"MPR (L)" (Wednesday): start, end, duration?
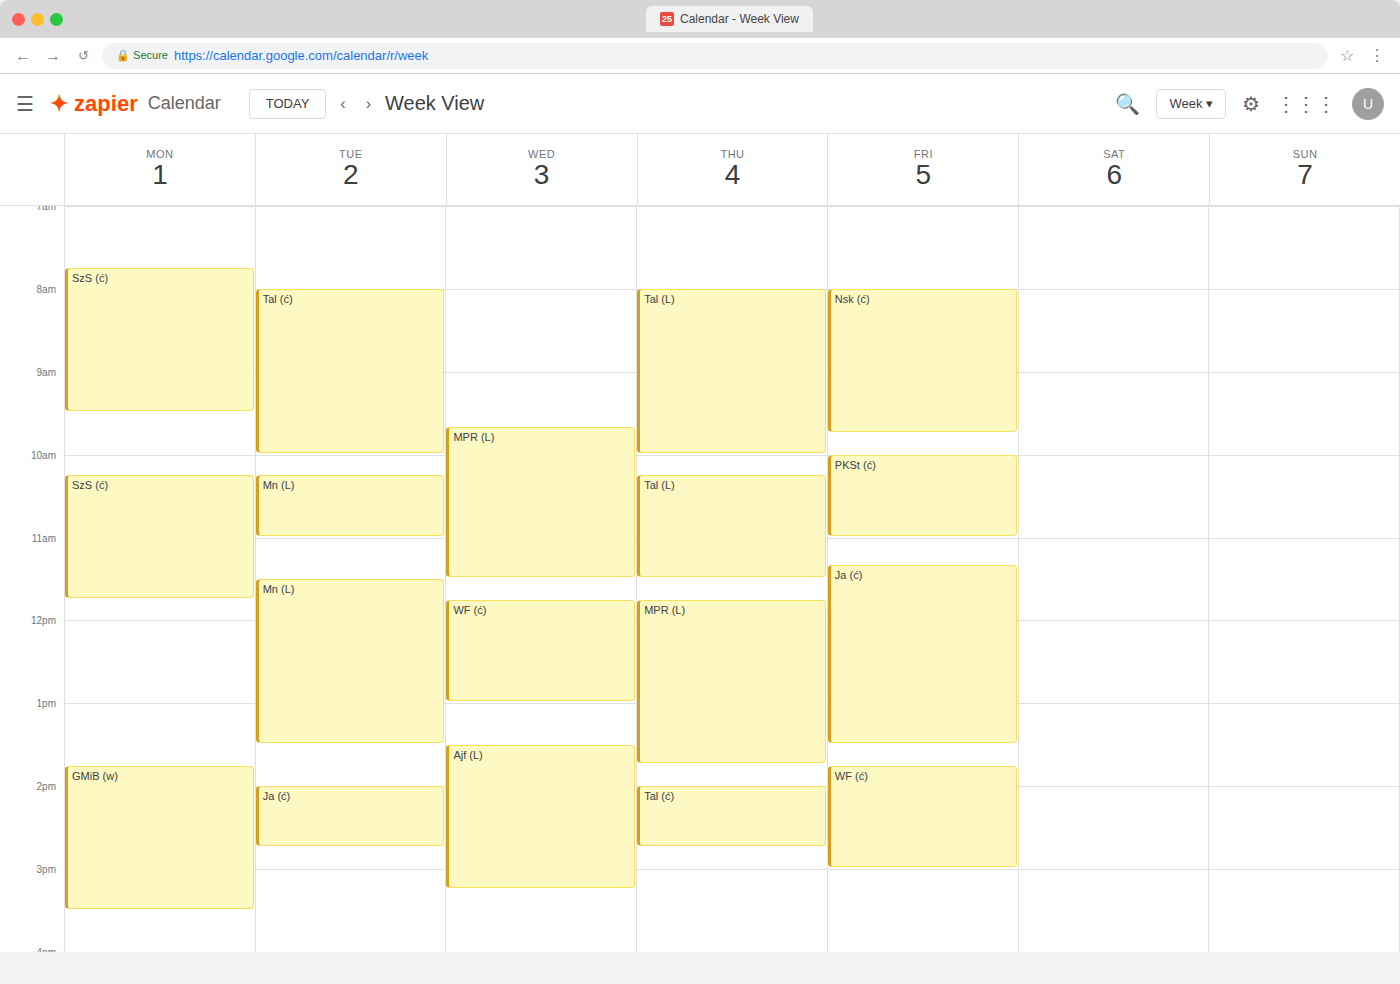
9:40 AM to 11:30 AM, 1 hour 50 minutes